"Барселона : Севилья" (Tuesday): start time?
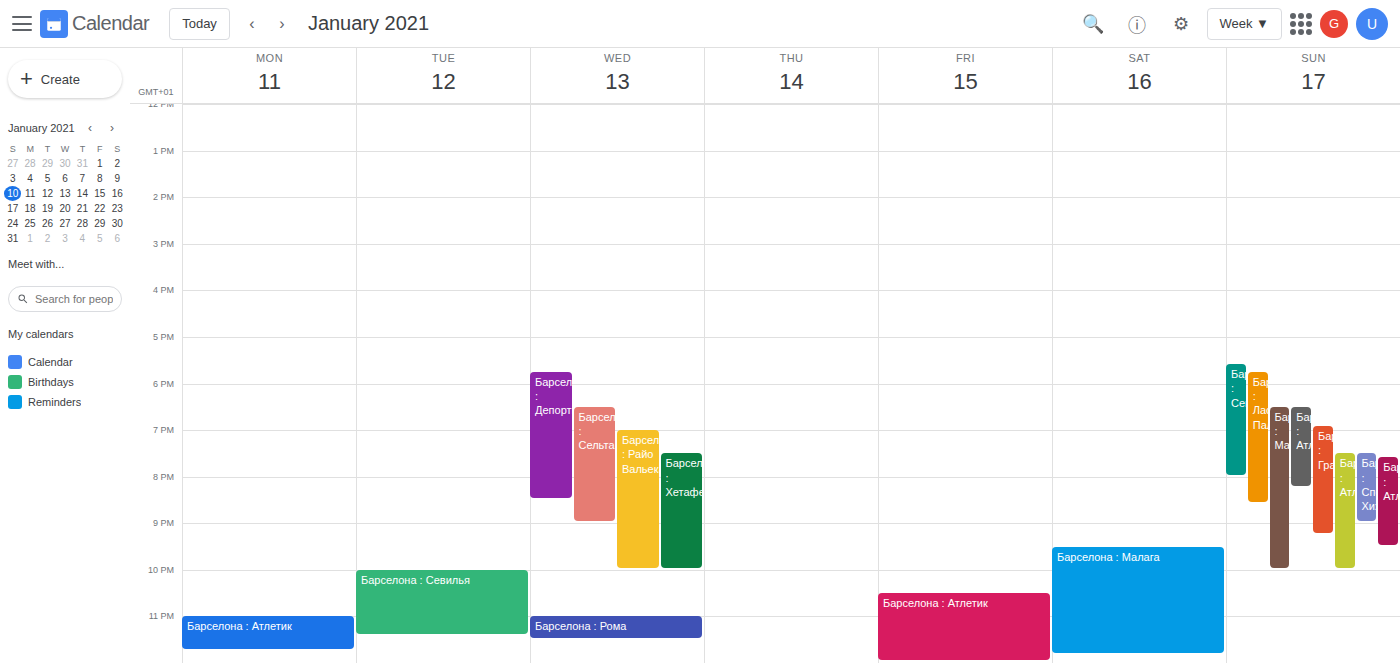
10:00 PM